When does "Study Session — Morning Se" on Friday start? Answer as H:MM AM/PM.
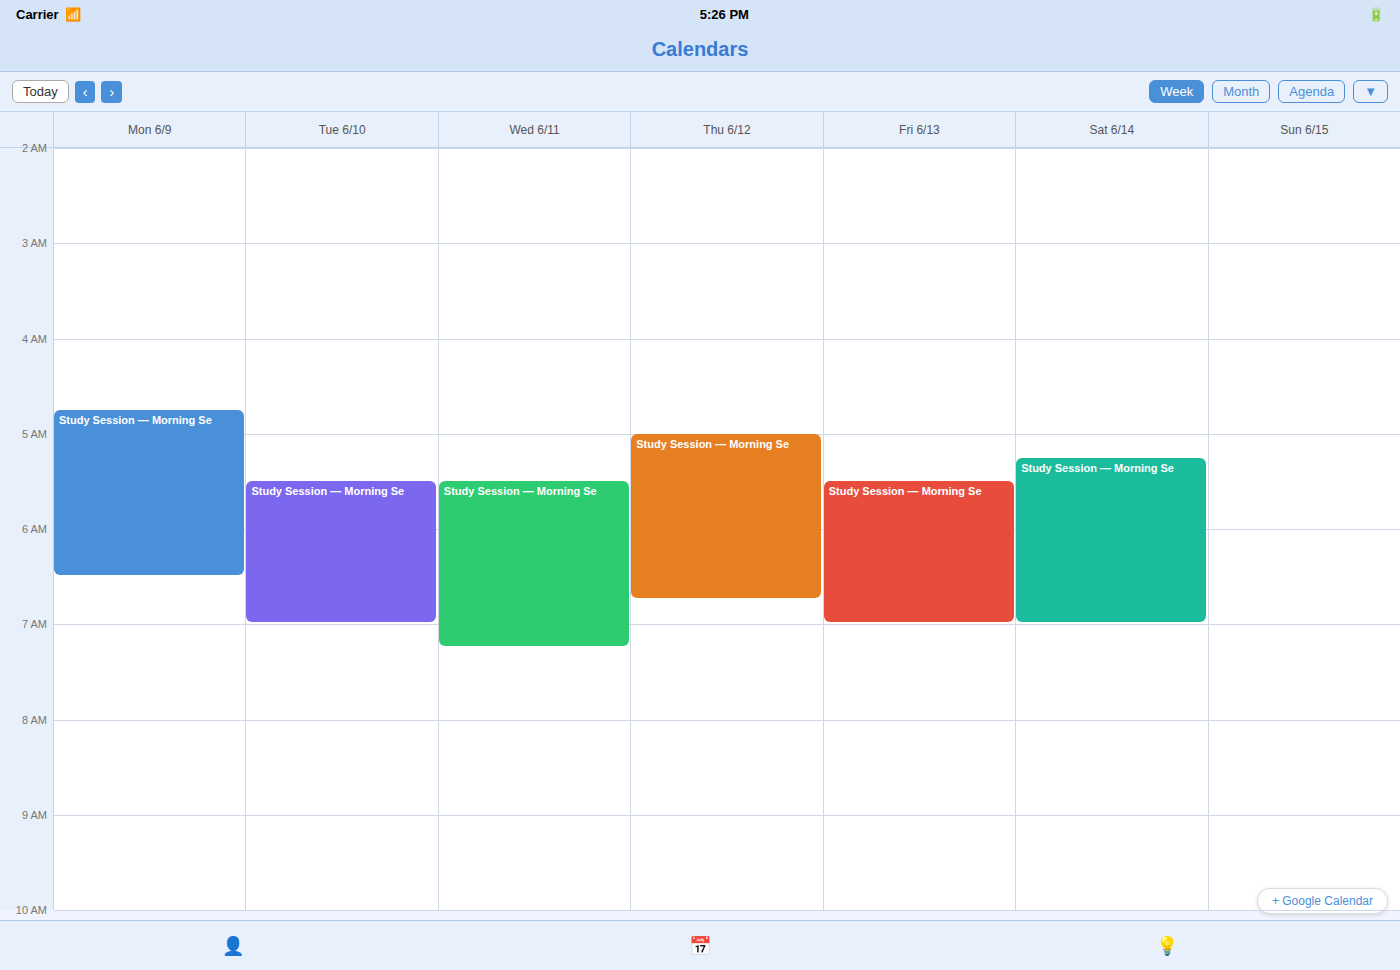
5:30 AM